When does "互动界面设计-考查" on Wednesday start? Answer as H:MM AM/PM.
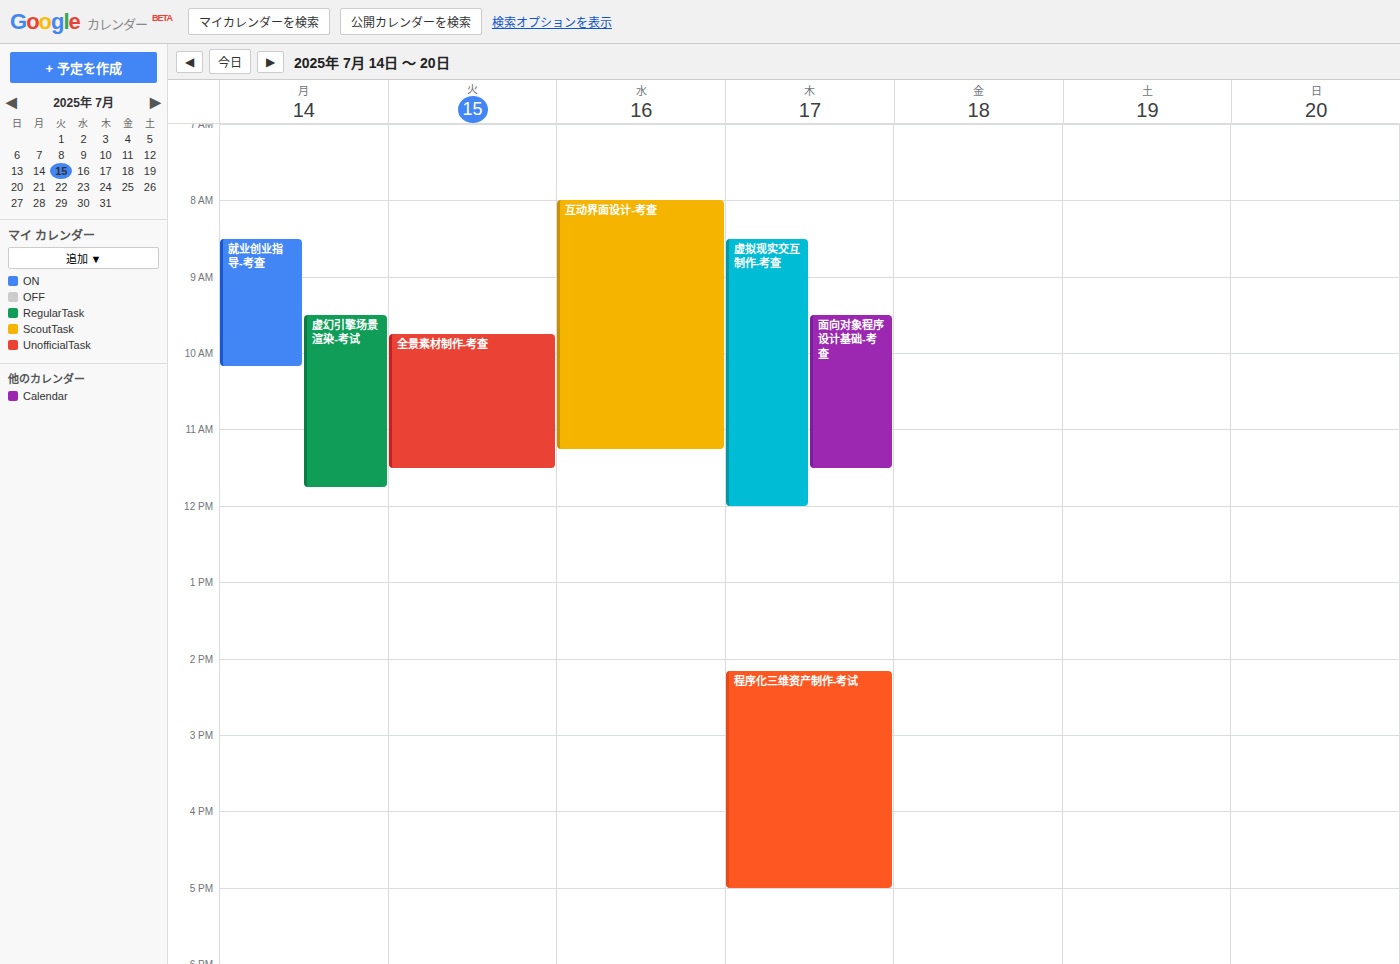
8:00 AM